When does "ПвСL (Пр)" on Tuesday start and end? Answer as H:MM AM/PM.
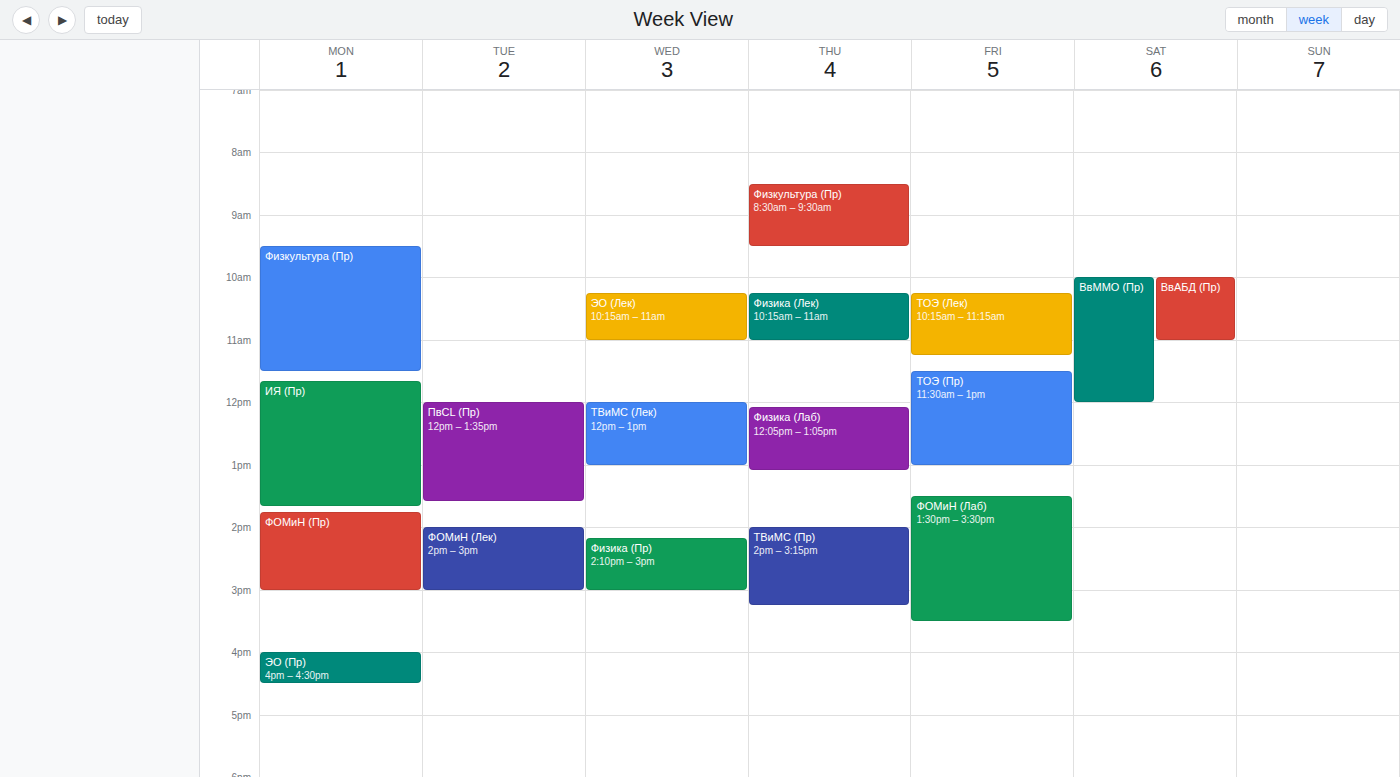
12:00 PM to 1:35 PM